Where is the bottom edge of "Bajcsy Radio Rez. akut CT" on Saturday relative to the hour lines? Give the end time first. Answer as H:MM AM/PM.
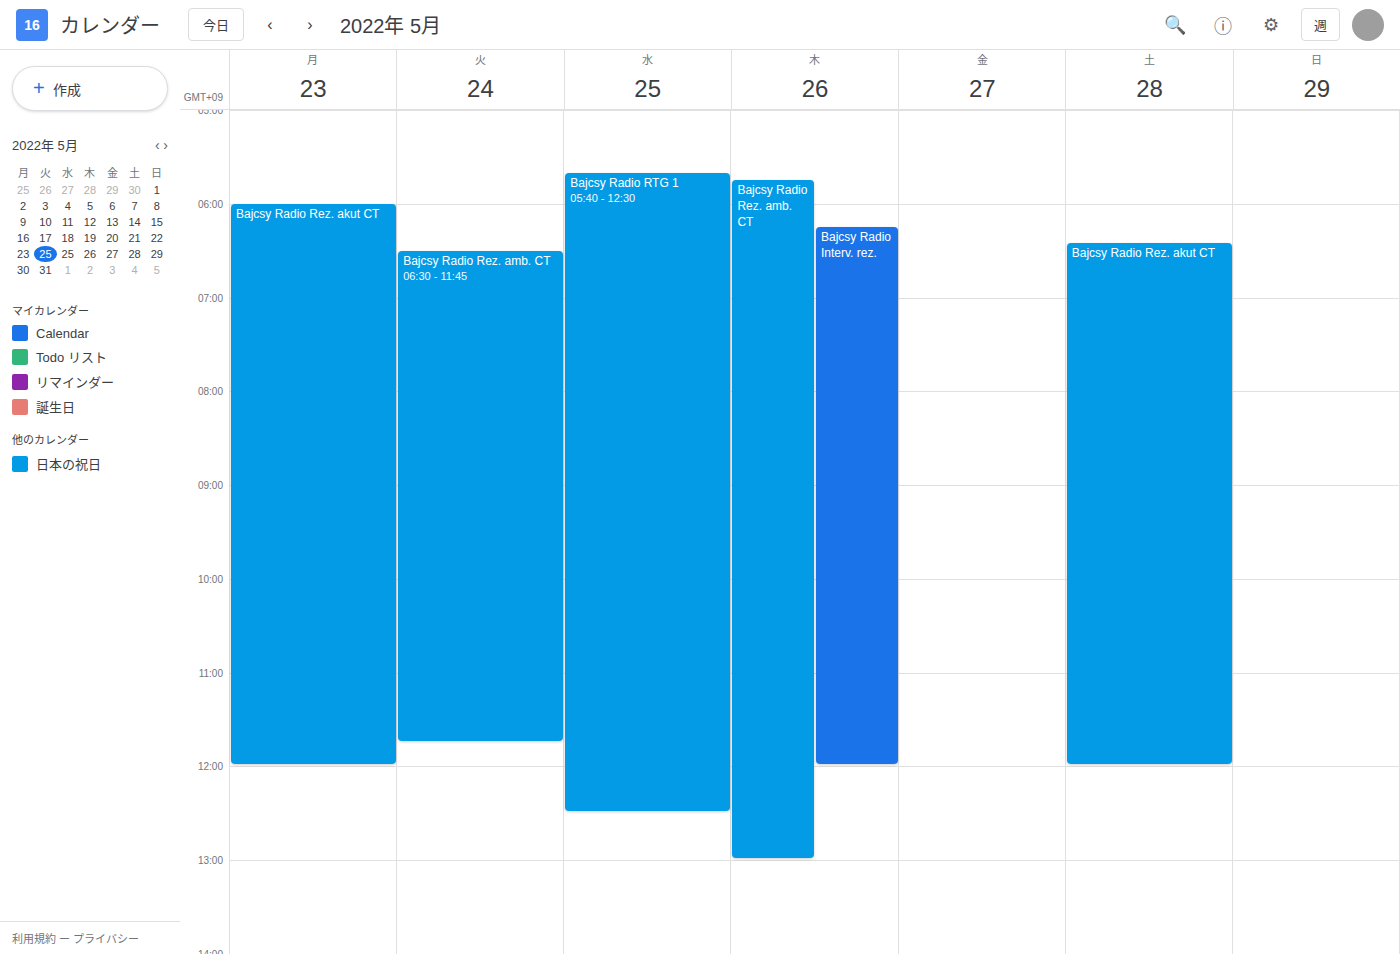
12:00 PM -- exactly on the 12 PM line.